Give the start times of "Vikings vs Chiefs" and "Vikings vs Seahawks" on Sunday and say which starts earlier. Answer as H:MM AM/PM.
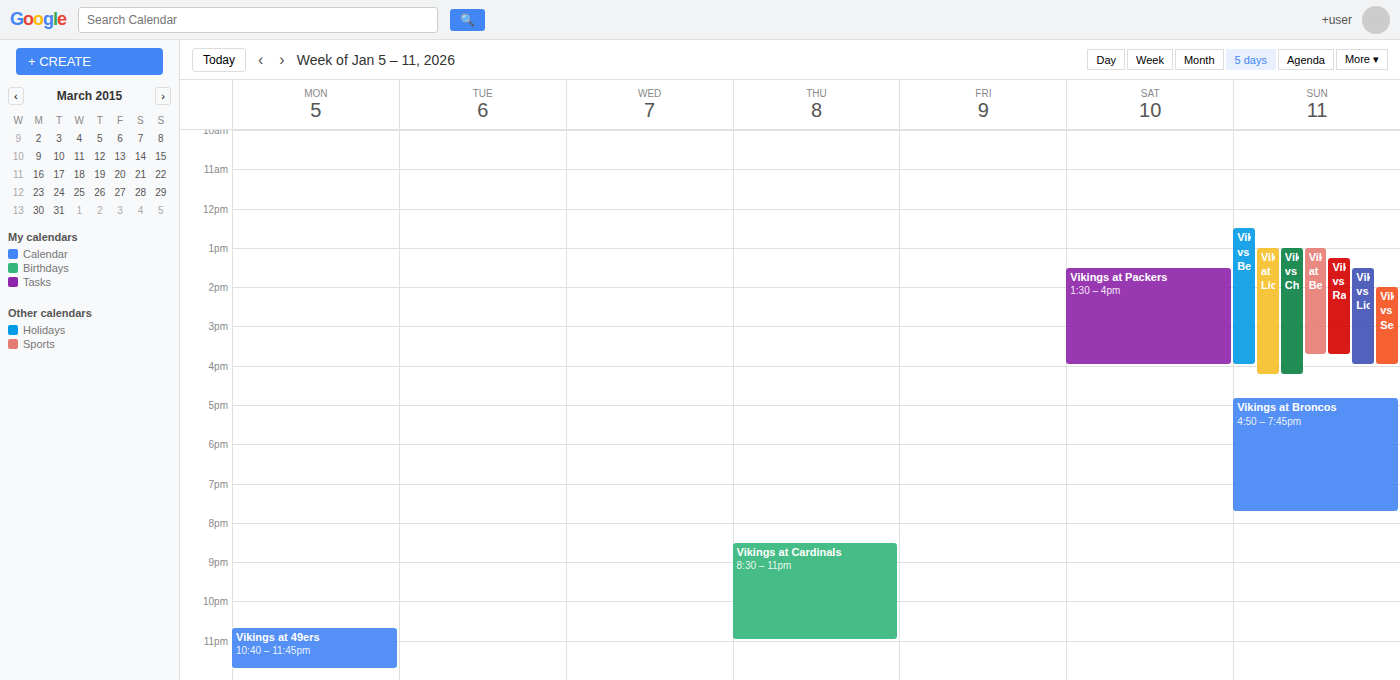
"Vikings vs Chiefs" 1:00 PM; "Vikings vs Seahawks" 2:00 PM.